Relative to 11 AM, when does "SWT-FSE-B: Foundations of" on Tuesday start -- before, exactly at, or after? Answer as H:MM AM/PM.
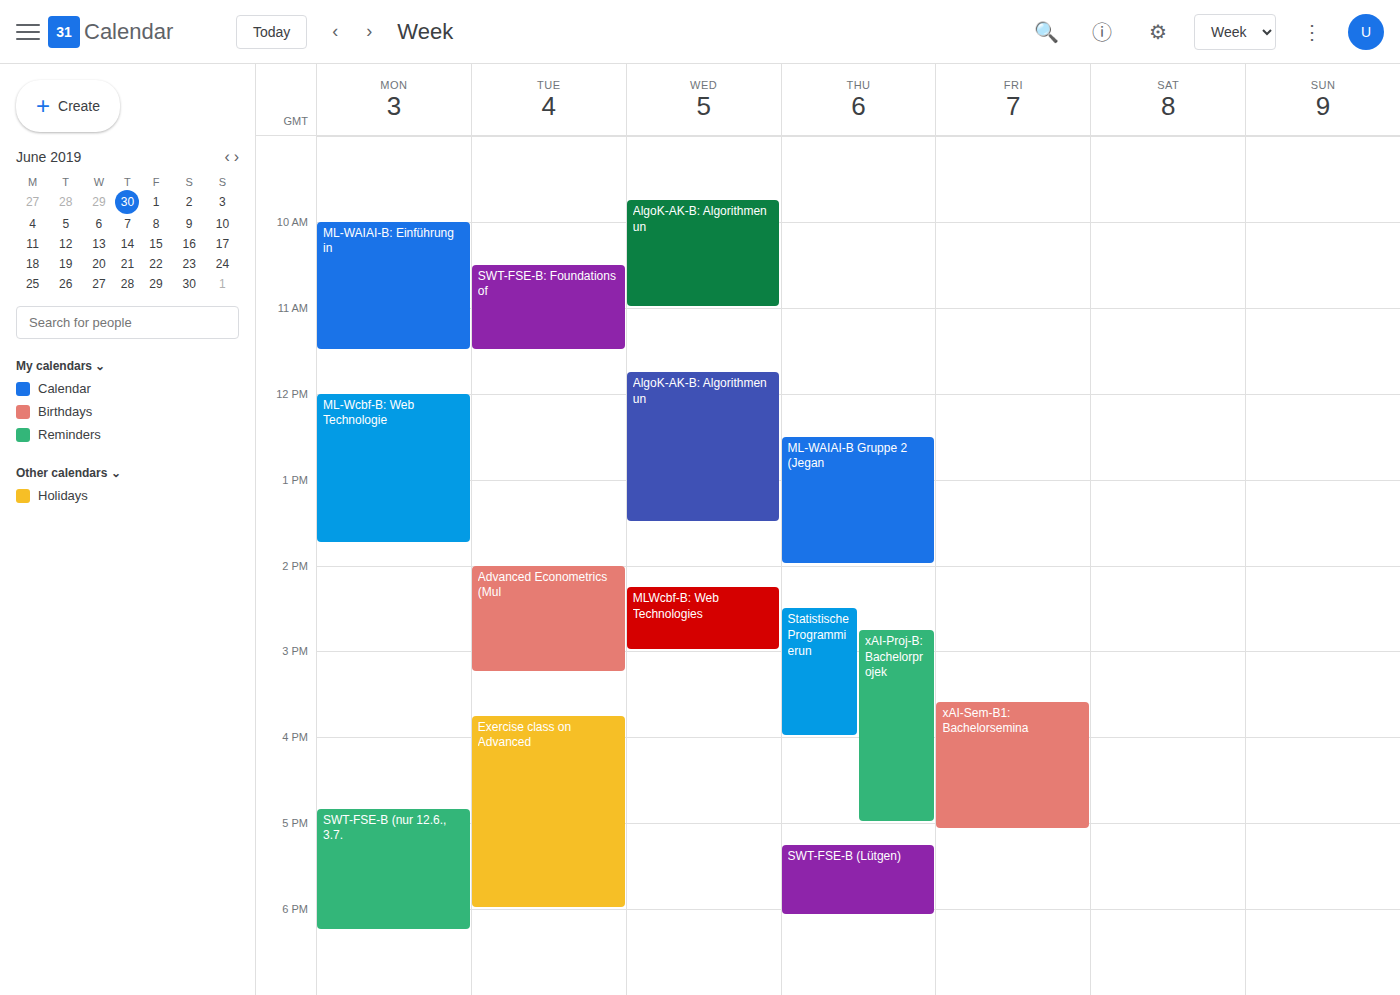
10:30 AM -- before 11 AM, 30 minutes above the 11 AM line.